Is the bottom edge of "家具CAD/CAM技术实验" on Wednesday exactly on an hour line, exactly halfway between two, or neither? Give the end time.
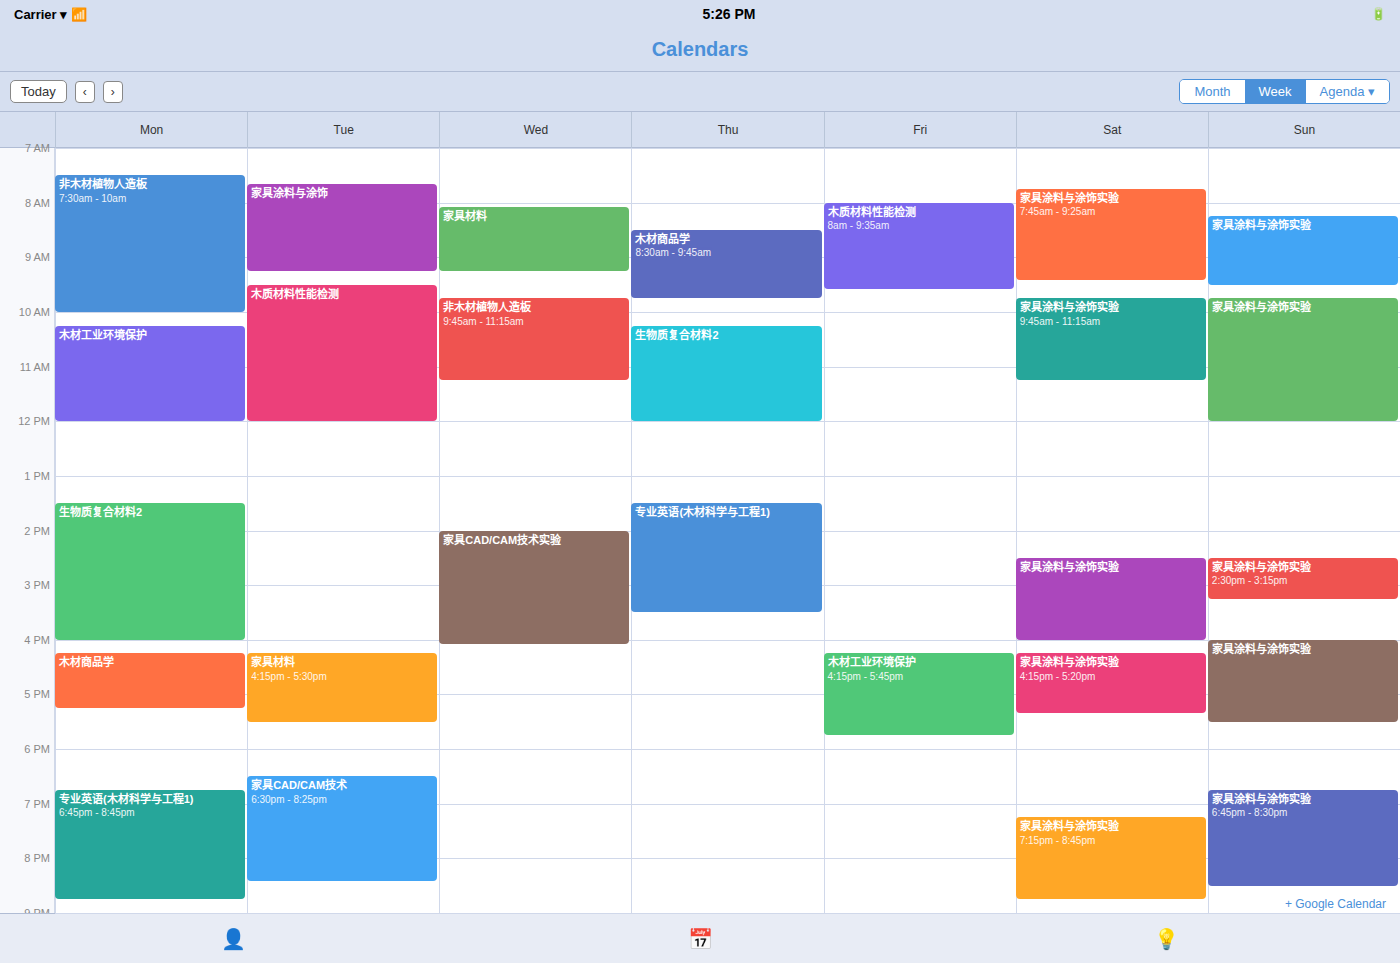
4:05 PM -- neither: 5 minutes below the 4 PM line and 55 minutes above the 5 PM line.